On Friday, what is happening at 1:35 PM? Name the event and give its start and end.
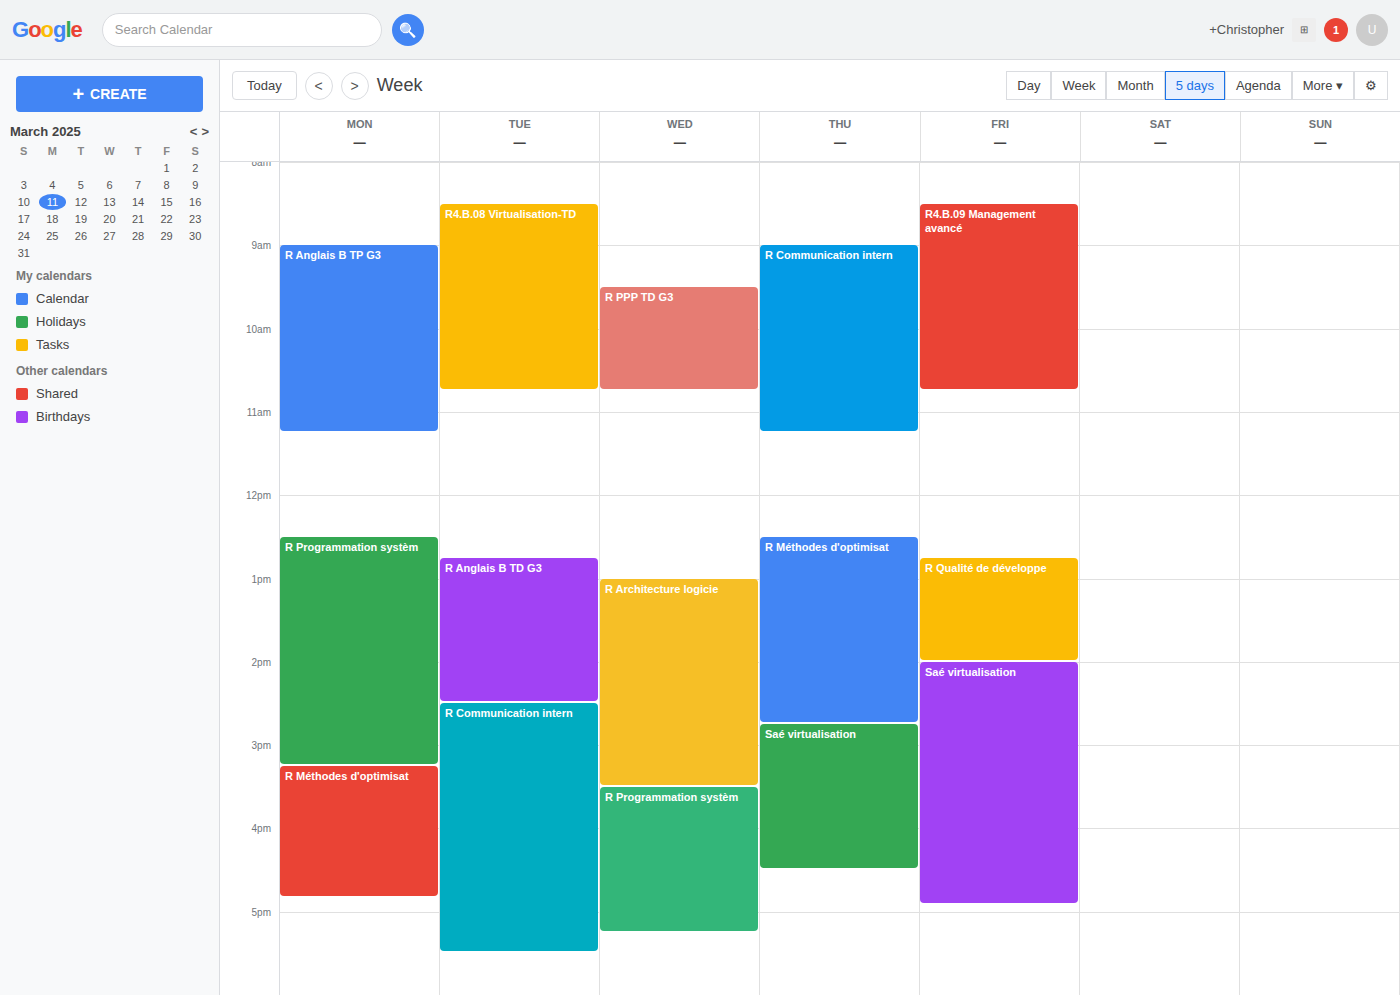
"R Qualité de développe", 12:45 PM to 2:00 PM